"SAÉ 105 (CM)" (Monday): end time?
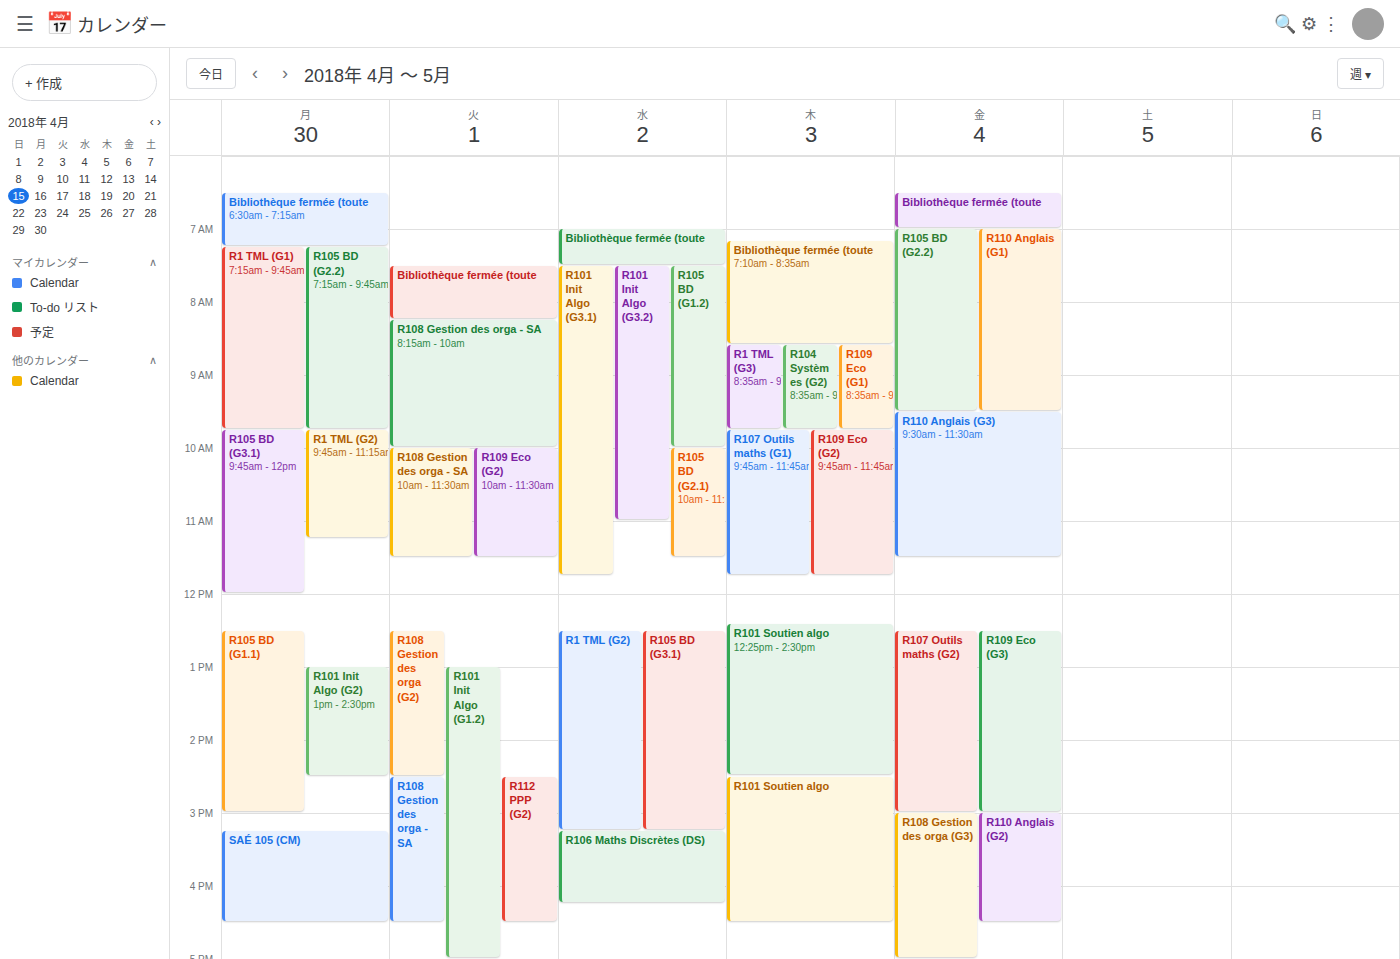
4:30 PM